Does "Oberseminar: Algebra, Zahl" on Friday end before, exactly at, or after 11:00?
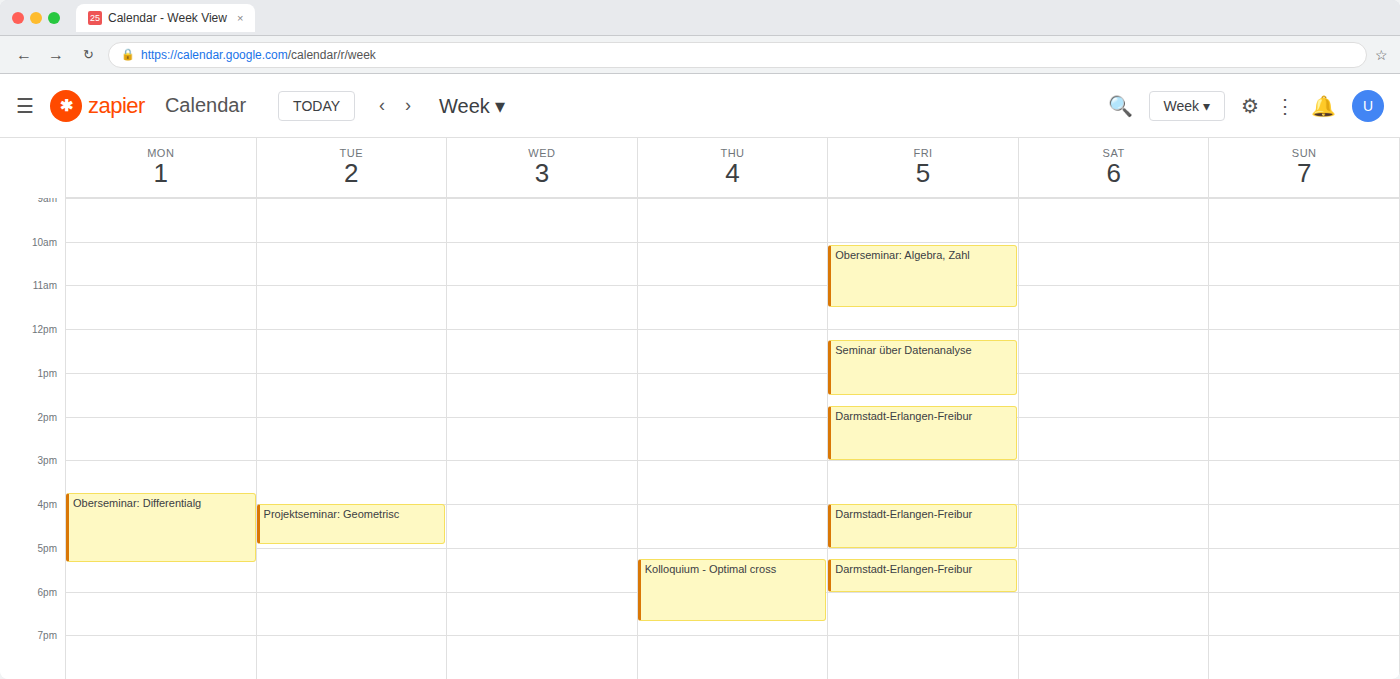
11:30 -- after 11:00, 30 minutes below the 11:00 line.